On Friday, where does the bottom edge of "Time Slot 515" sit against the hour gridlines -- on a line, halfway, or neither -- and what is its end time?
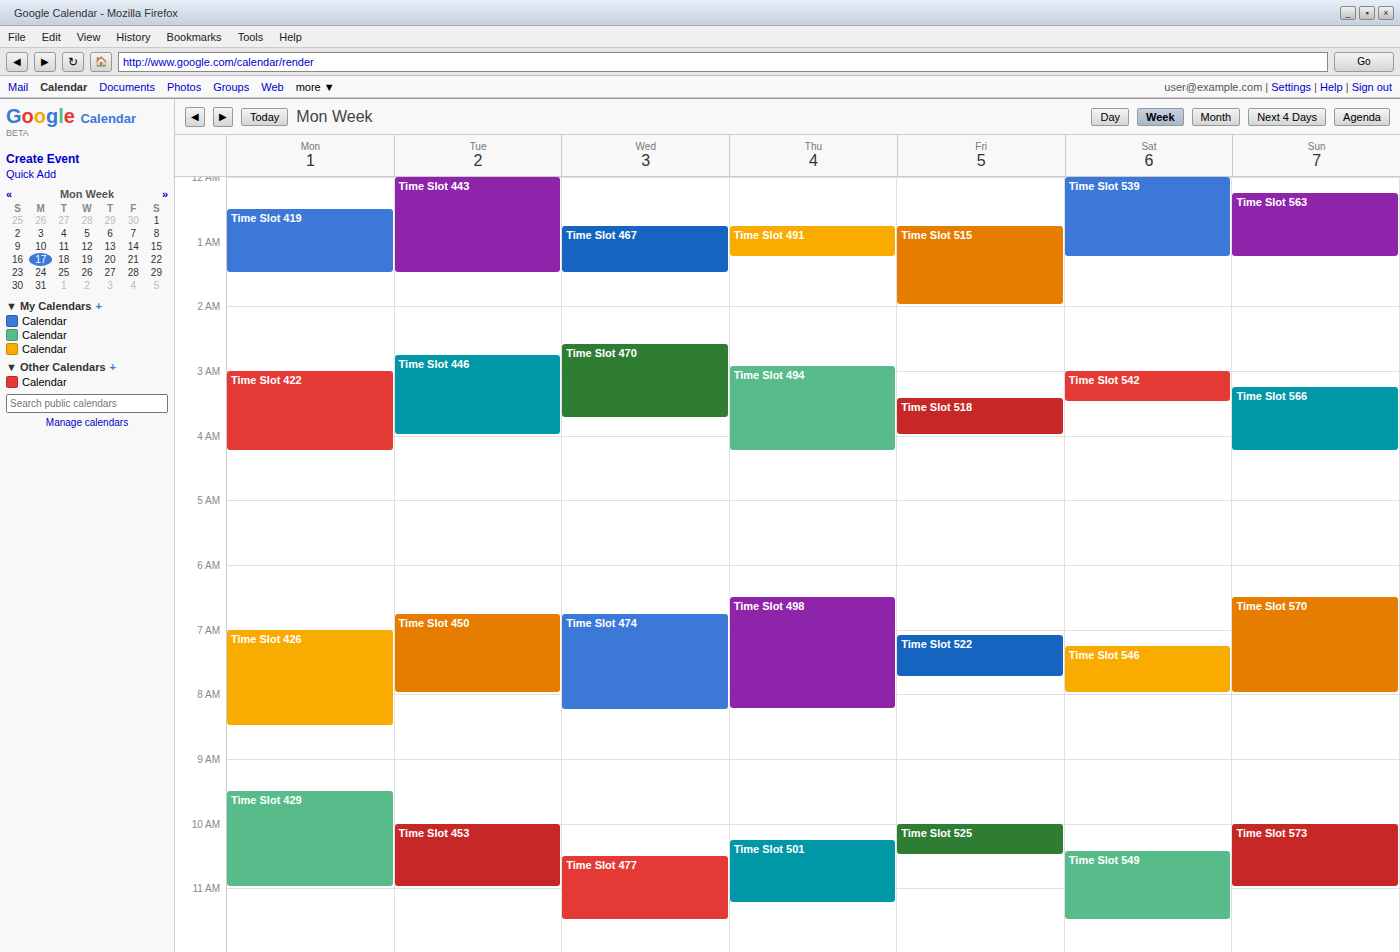
2:00 AM -- exactly on the 2 AM line.